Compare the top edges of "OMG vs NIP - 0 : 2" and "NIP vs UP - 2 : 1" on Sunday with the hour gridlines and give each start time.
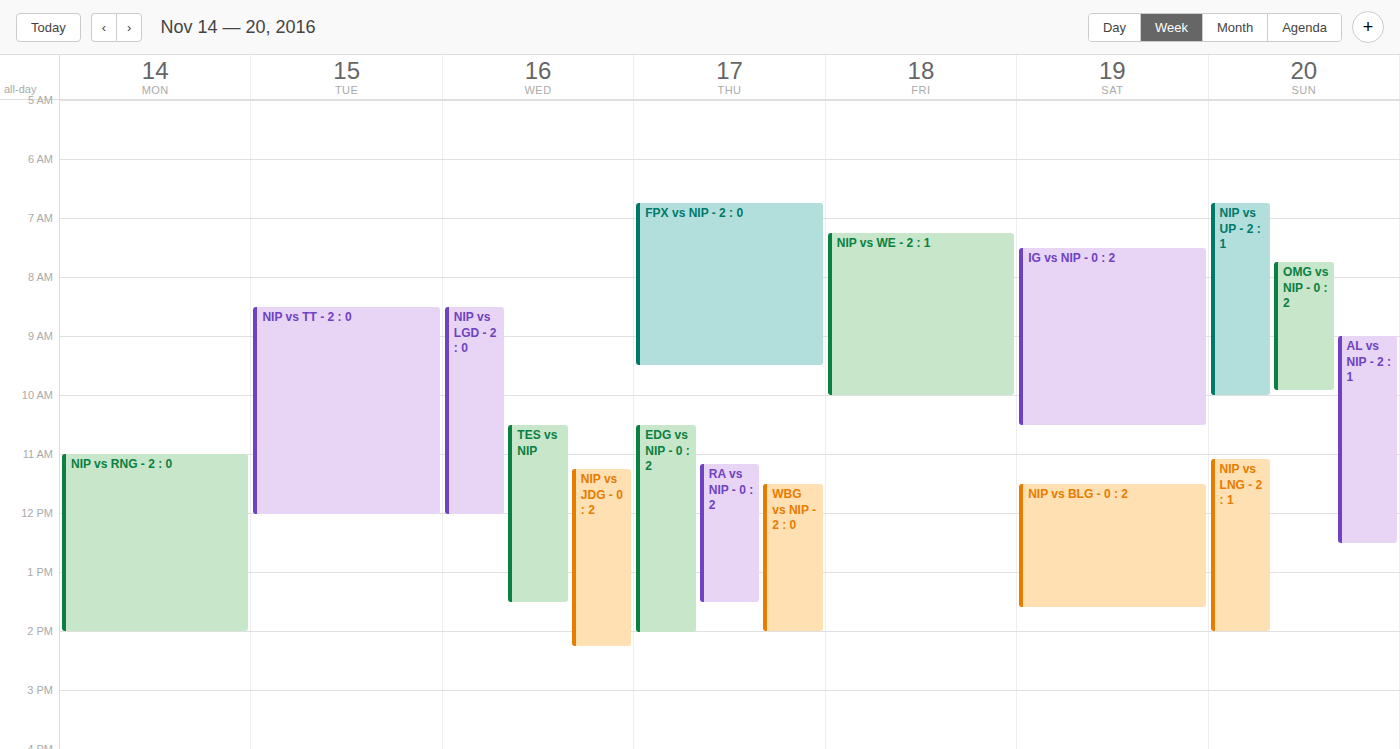
"OMG vs NIP - 0 : 2": 07:45, neither: three quarters of the way from the 07:00 line to the 08:00 line. "NIP vs UP - 2 : 1": 06:45, neither: three quarters of the way from the 06:00 line to the 07:00 line.